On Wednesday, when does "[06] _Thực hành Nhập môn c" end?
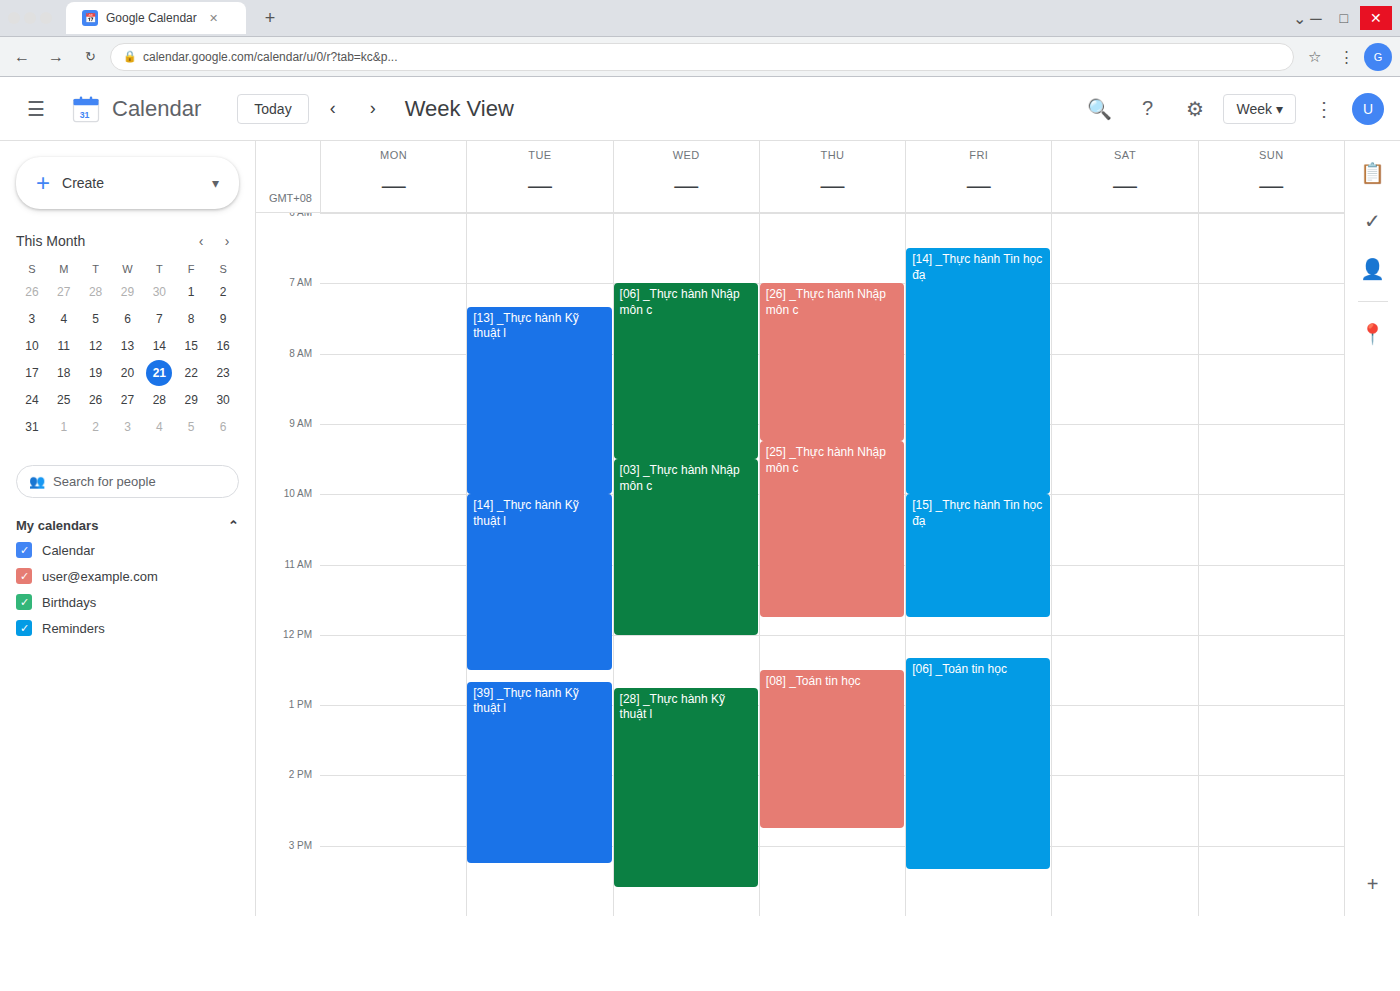
9:30 AM